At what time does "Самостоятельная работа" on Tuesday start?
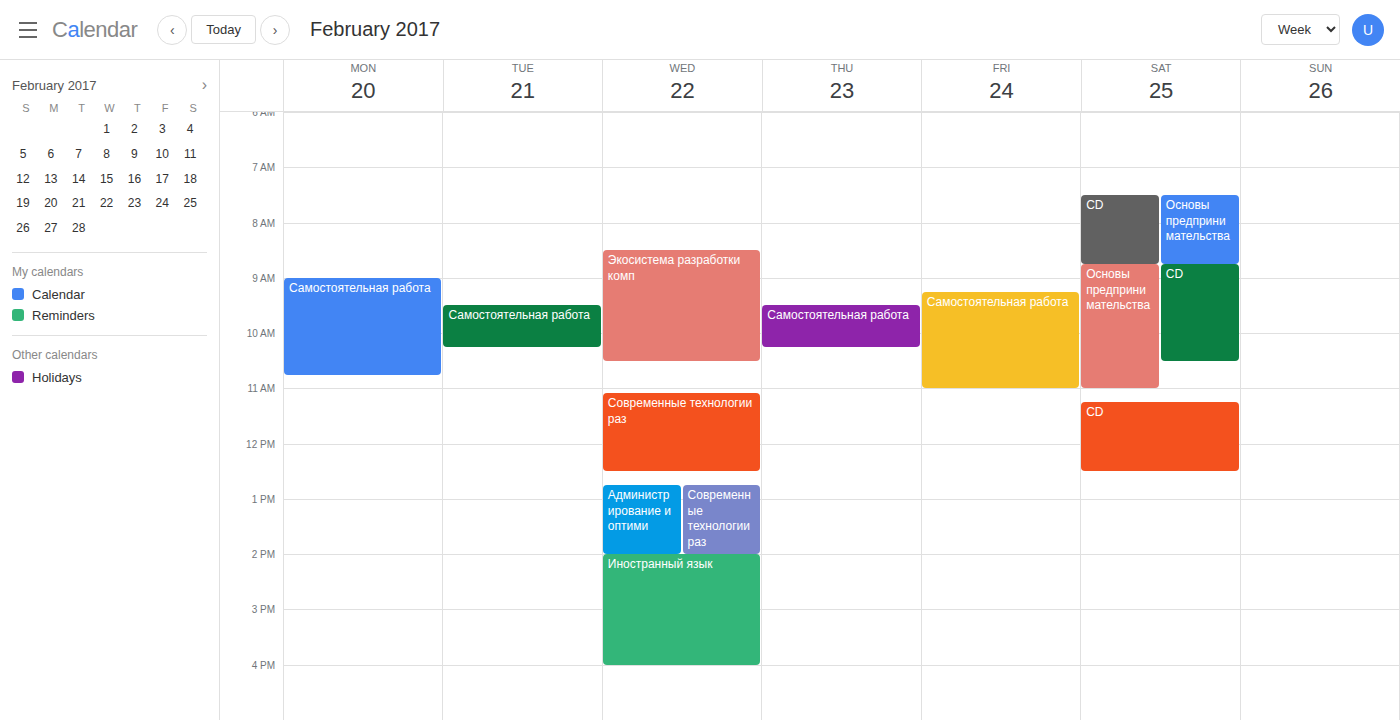
9:30 AM